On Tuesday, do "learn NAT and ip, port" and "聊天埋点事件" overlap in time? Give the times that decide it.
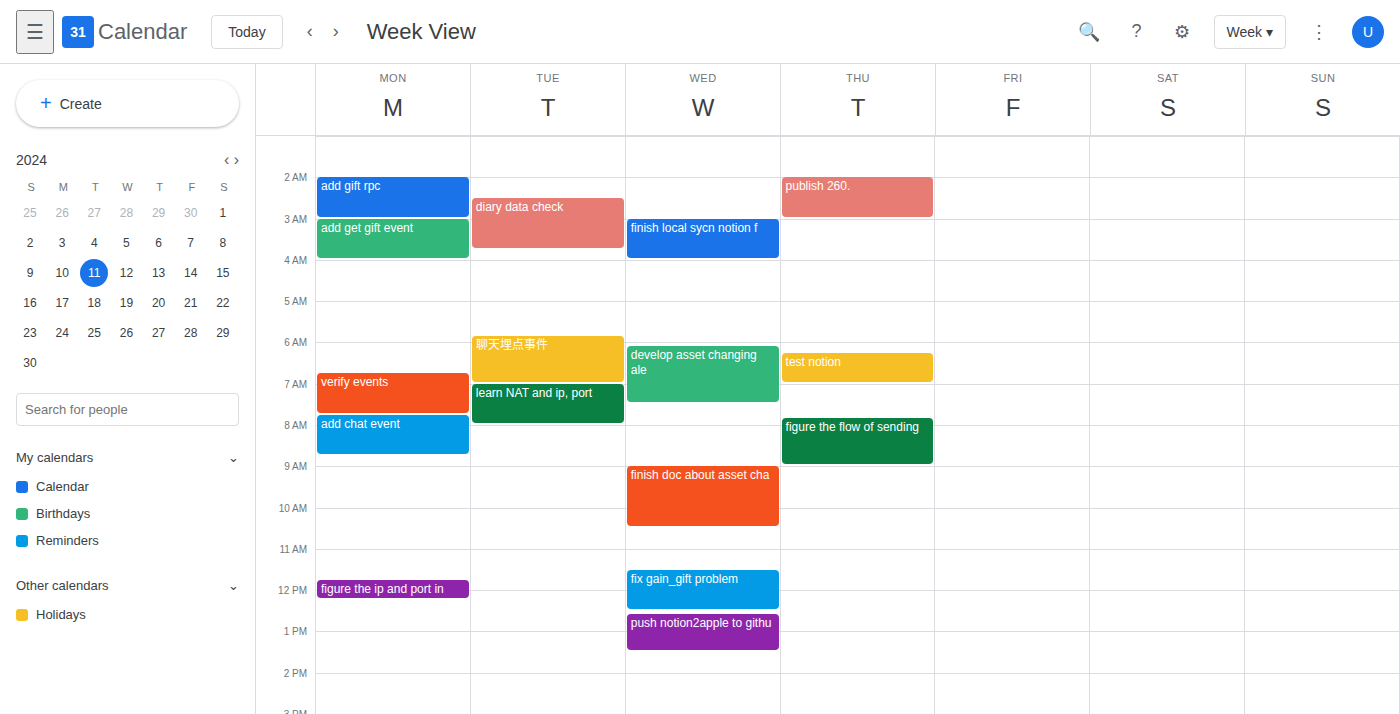
"聊天埋点事件" ends at 7:00 AM, exactly when "learn NAT and ip, port" starts -- they touch but do not overlap.